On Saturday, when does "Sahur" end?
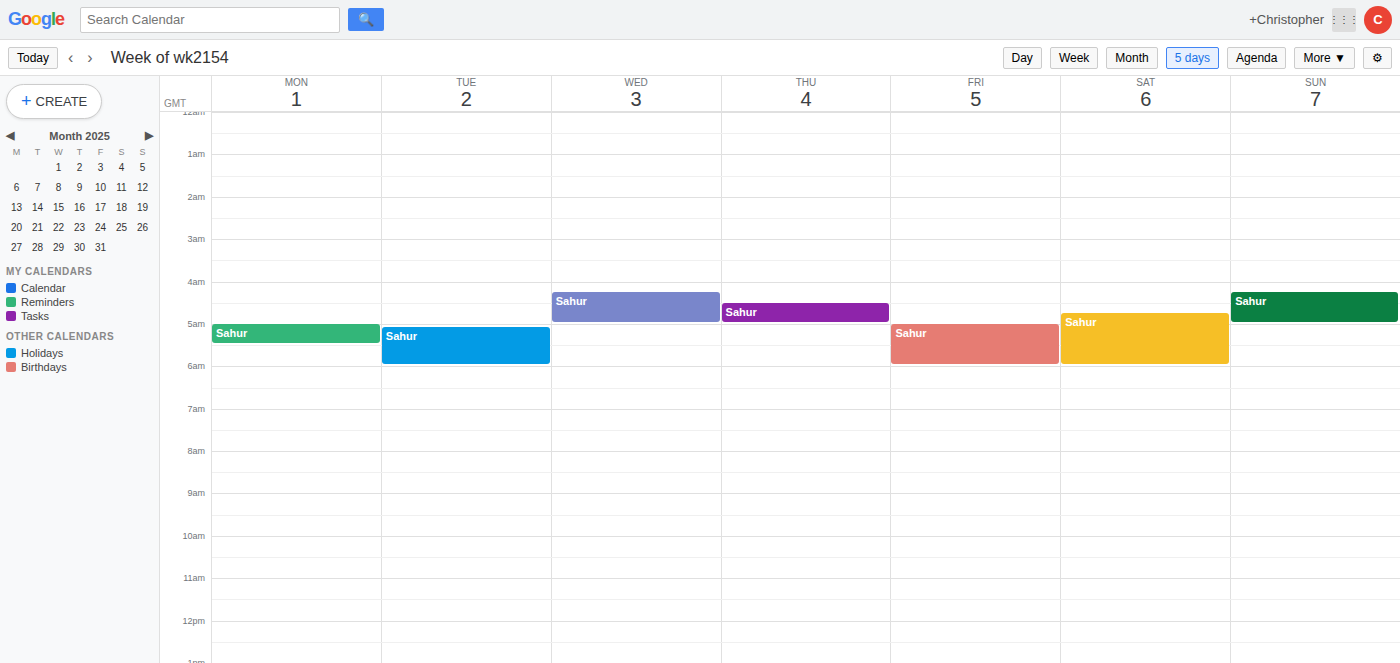
6:00 AM